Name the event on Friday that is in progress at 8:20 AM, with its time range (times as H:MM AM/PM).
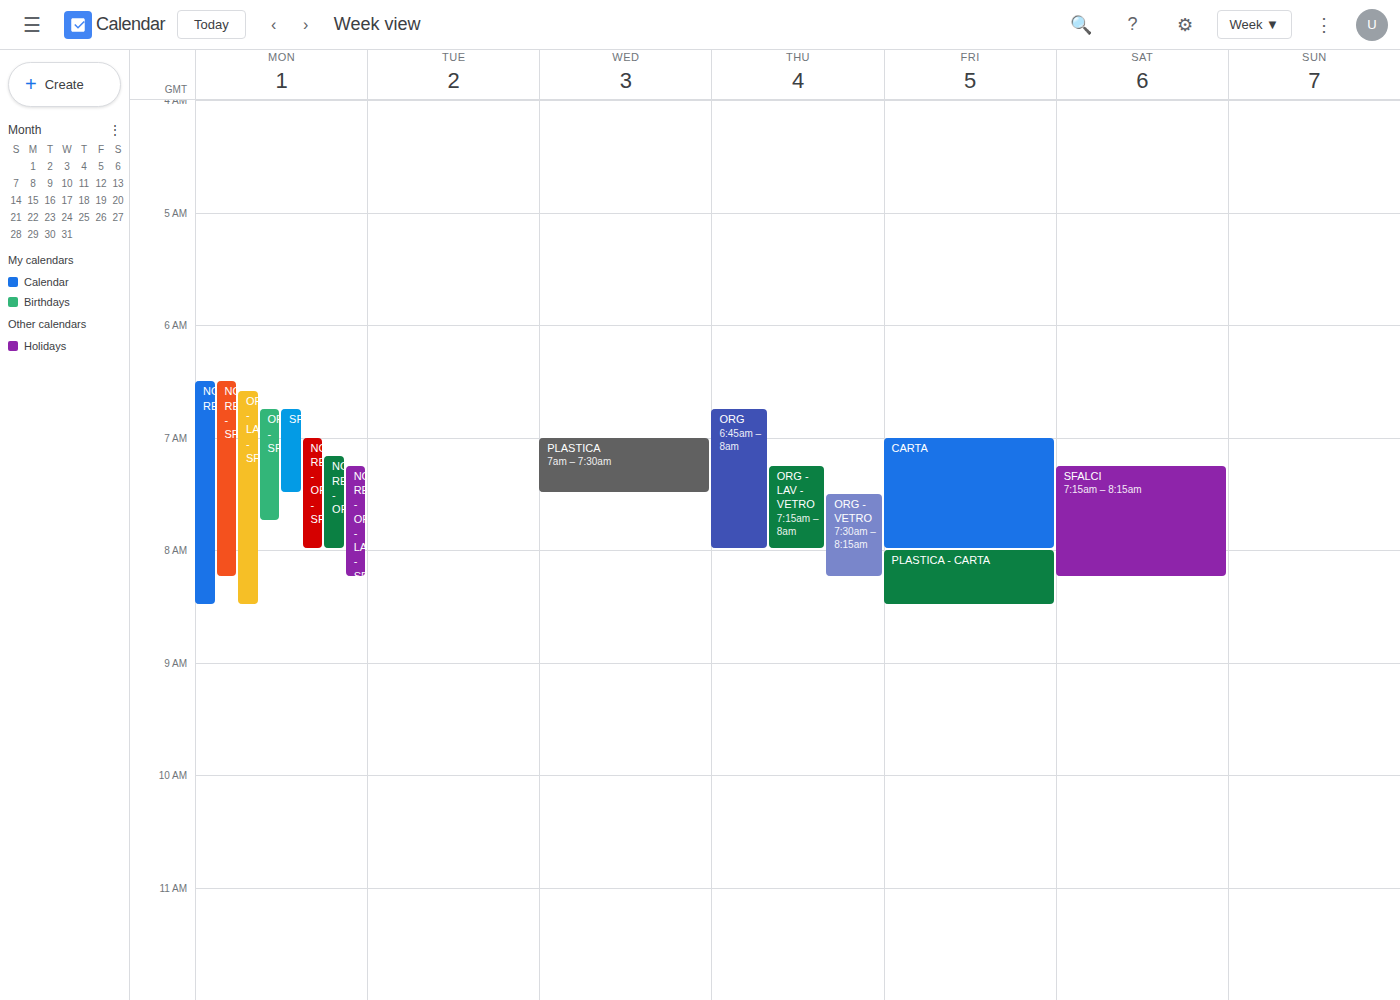
"PLASTICA - CARTA", 8:00 AM to 8:30 AM